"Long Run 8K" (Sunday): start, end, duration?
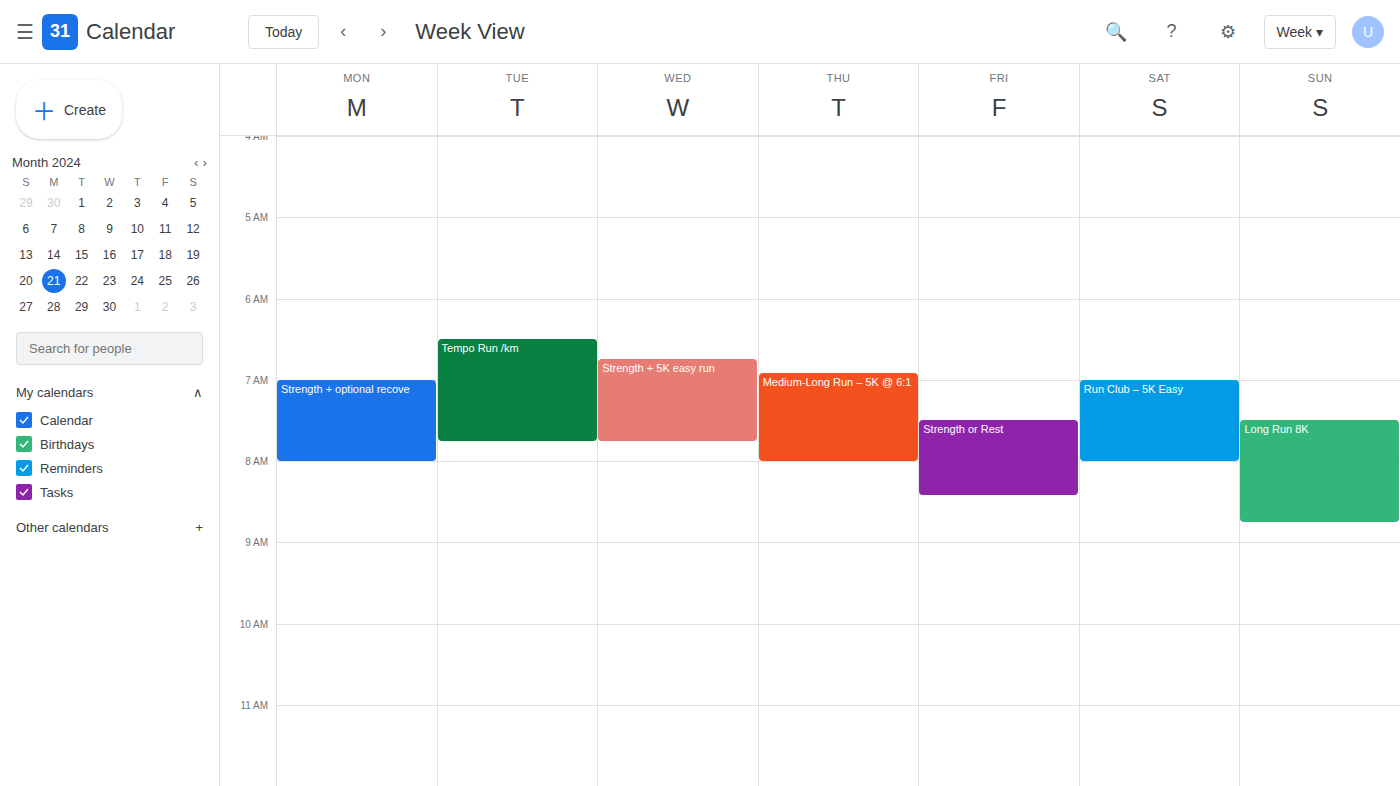
7:30 AM to 8:45 AM, 1 hour 15 minutes